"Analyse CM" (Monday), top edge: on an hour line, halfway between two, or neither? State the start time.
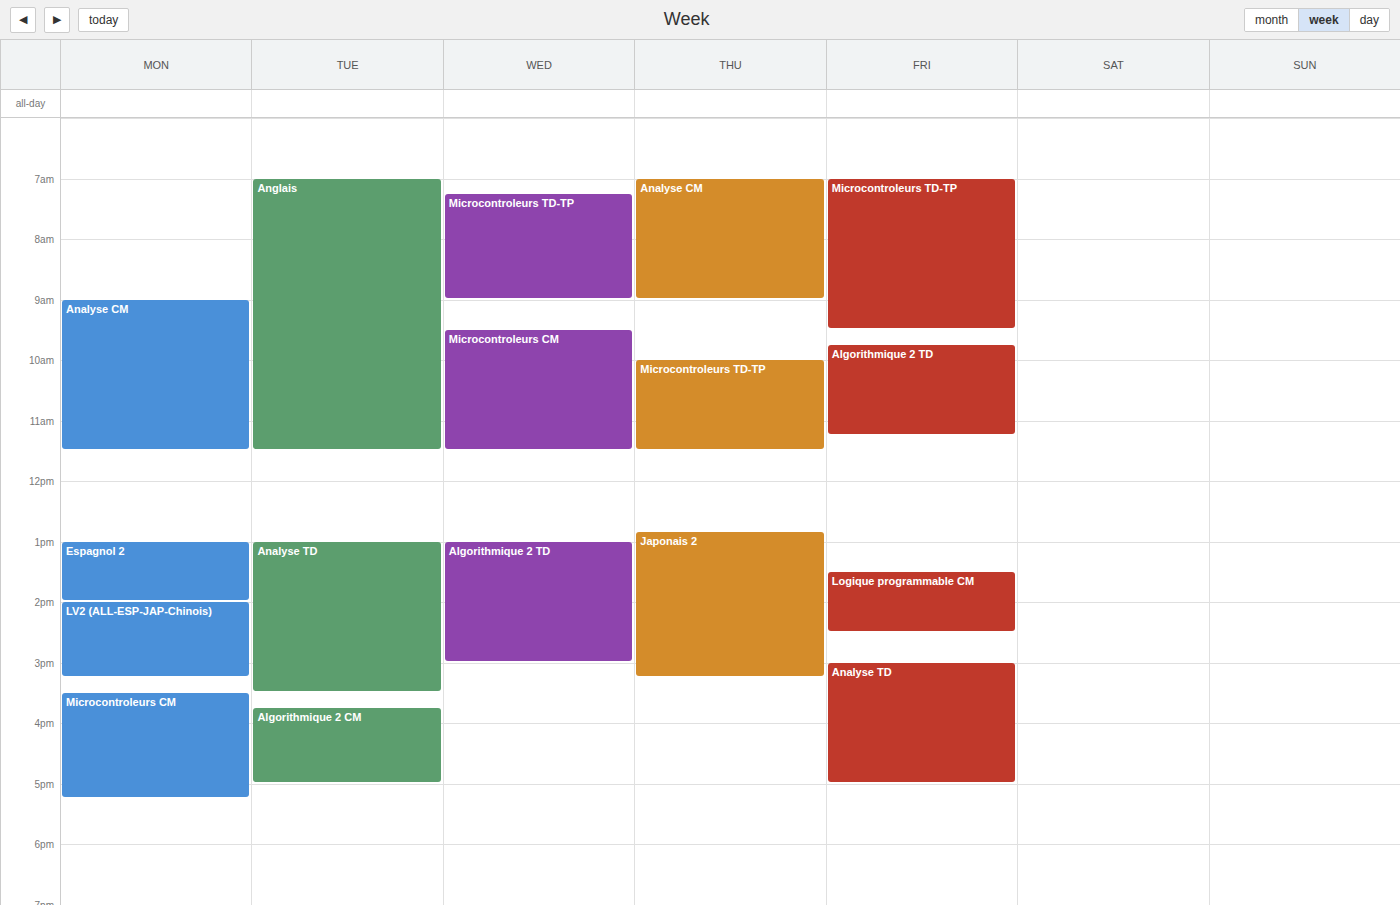
9:00 AM -- exactly on the 9 AM line.